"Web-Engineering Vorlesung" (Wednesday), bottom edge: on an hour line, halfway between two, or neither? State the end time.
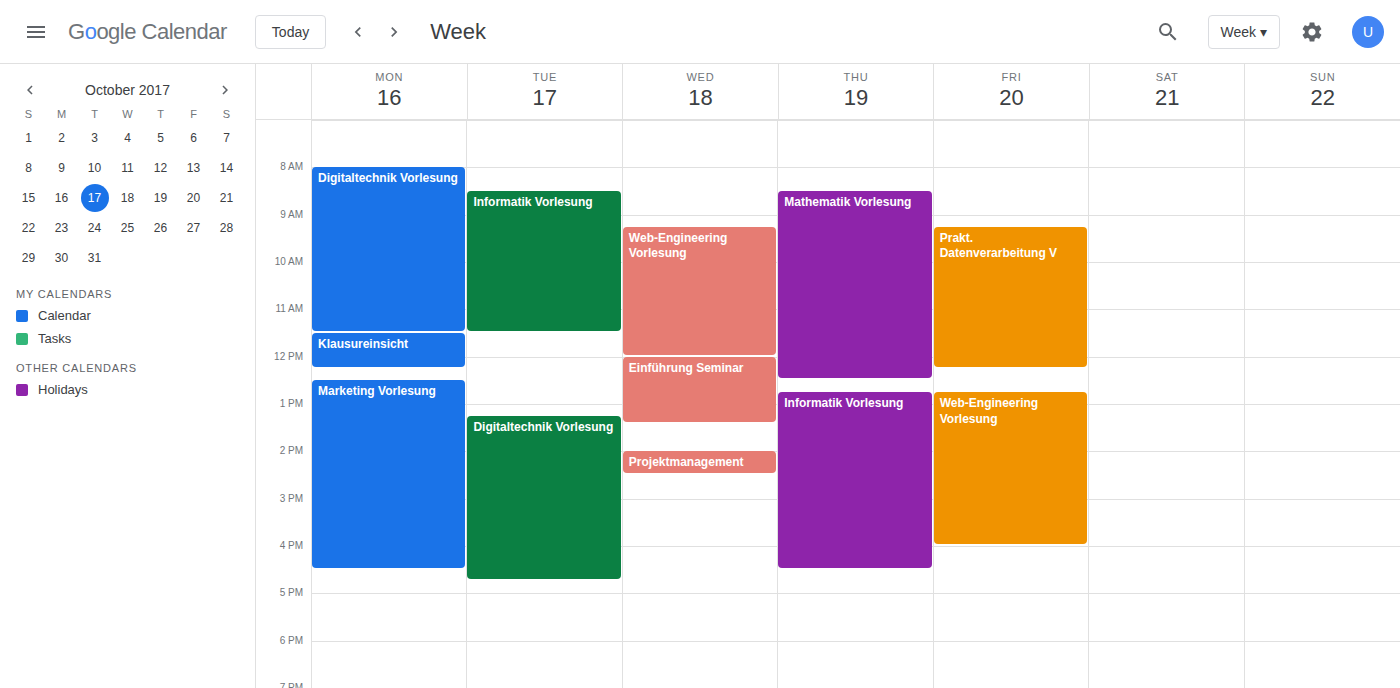
12:00 -- exactly on the 12:00 line.